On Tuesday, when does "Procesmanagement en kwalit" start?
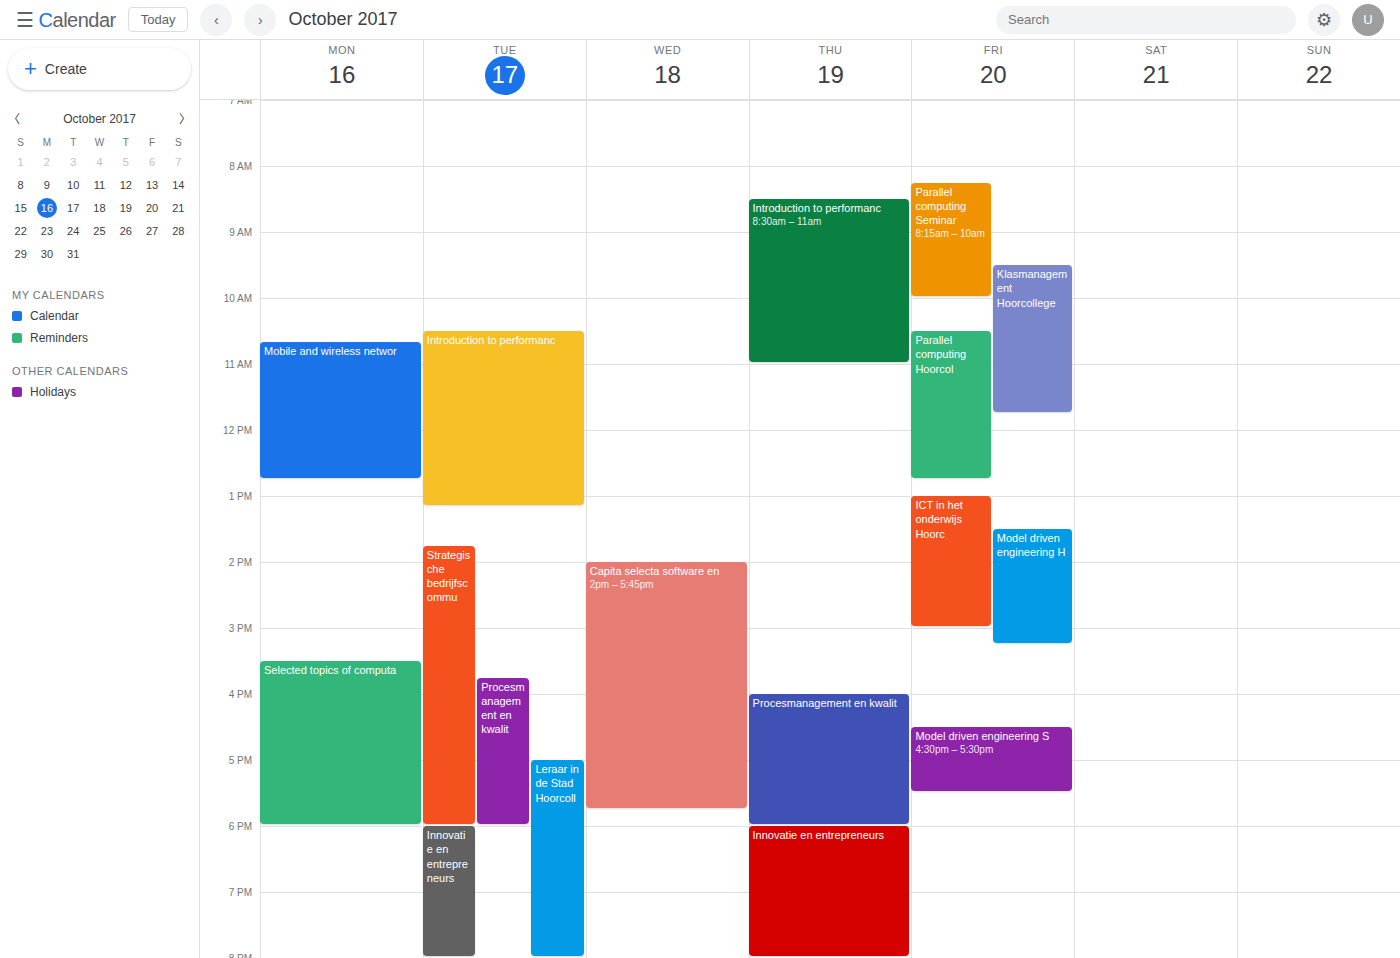
3:45 PM